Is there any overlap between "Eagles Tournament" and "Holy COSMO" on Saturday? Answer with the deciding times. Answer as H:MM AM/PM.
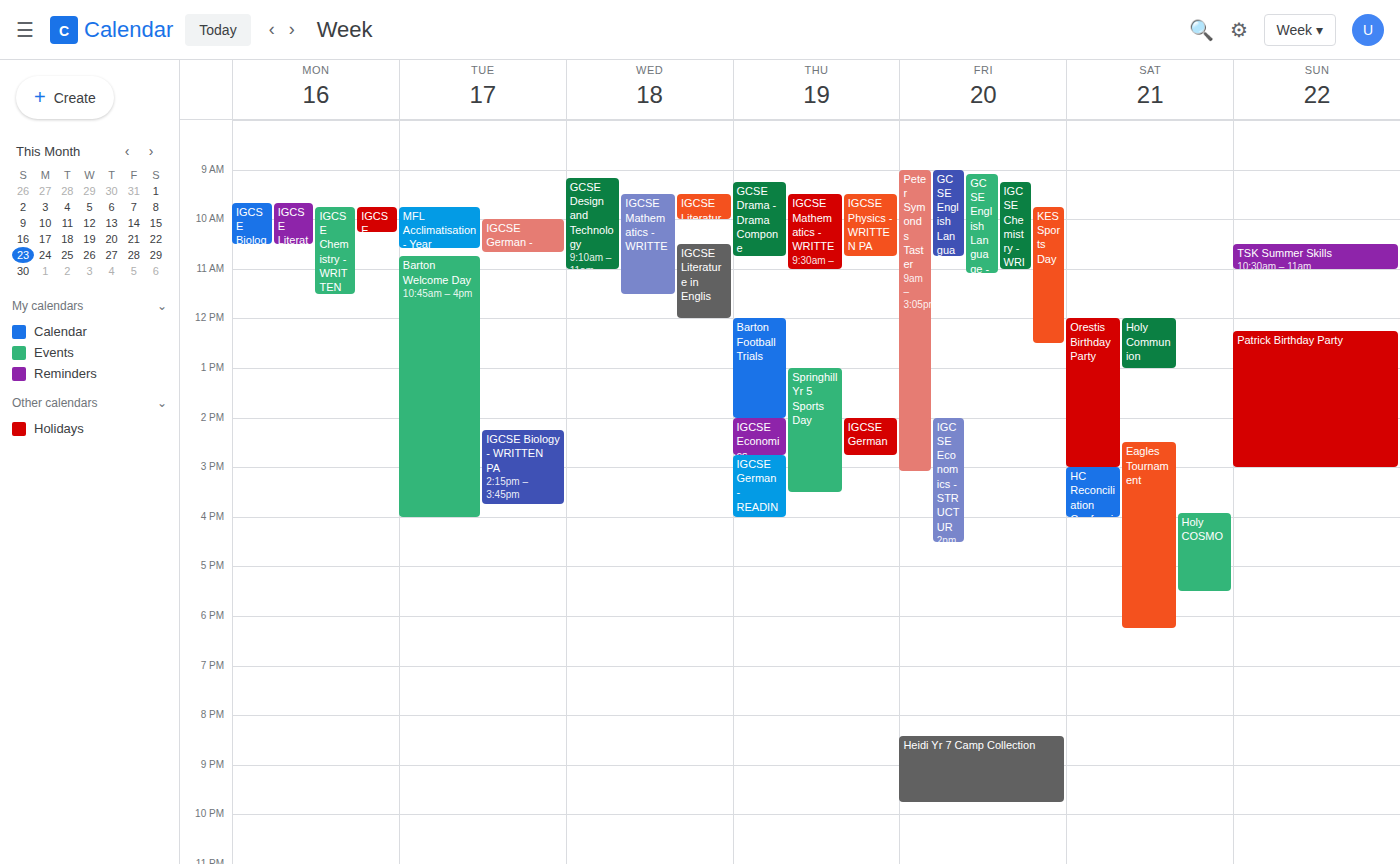
"Holy COSMO" runs 3:55 PM to 5:30 PM, inside "Eagles Tournament" -- they overlap.